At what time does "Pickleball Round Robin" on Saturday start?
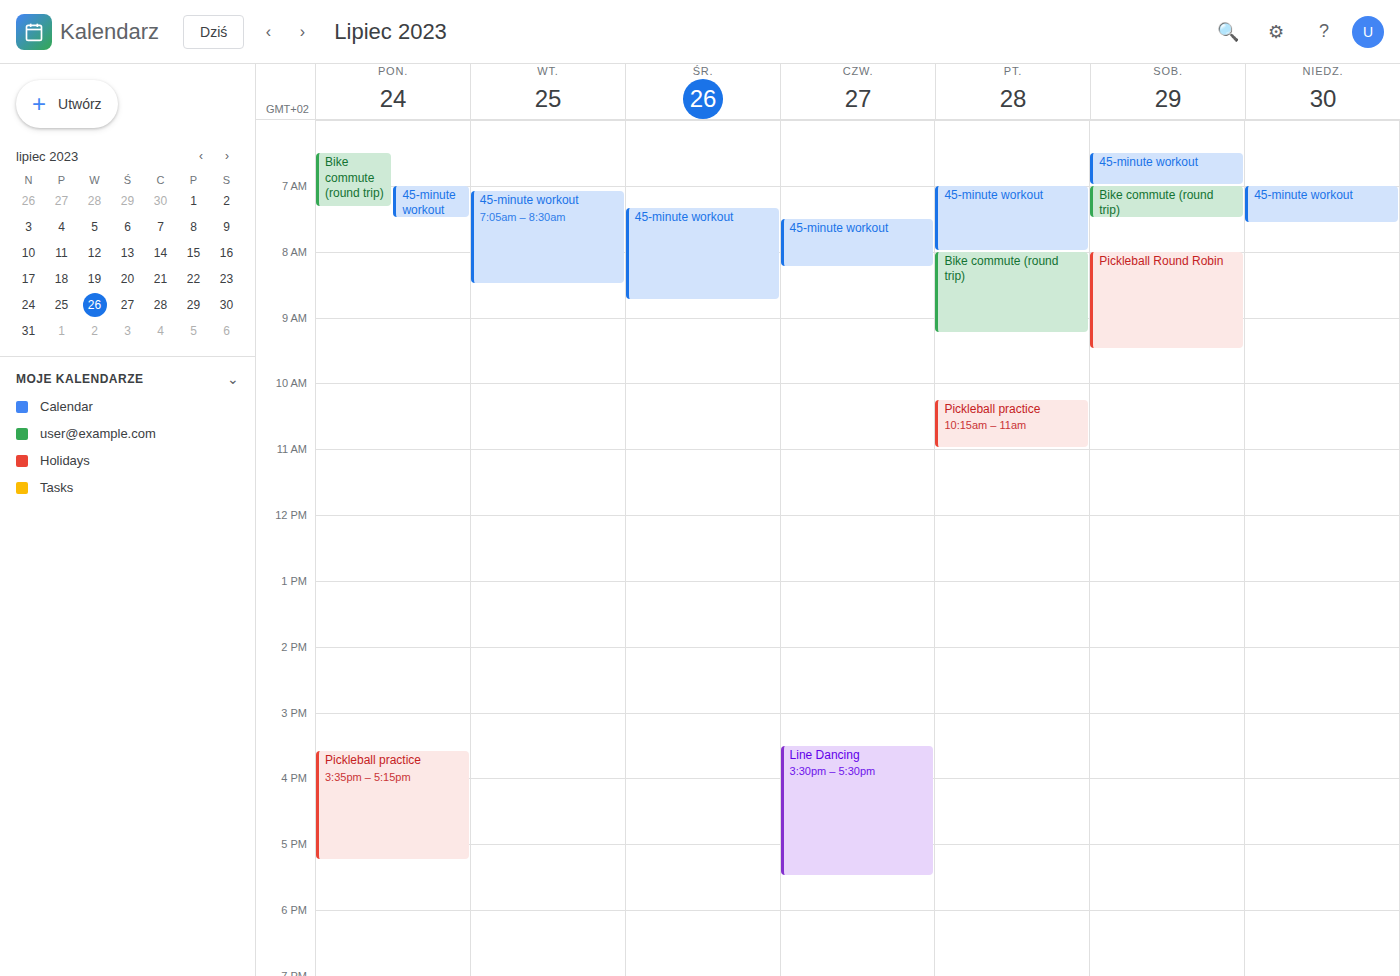
8:00 AM